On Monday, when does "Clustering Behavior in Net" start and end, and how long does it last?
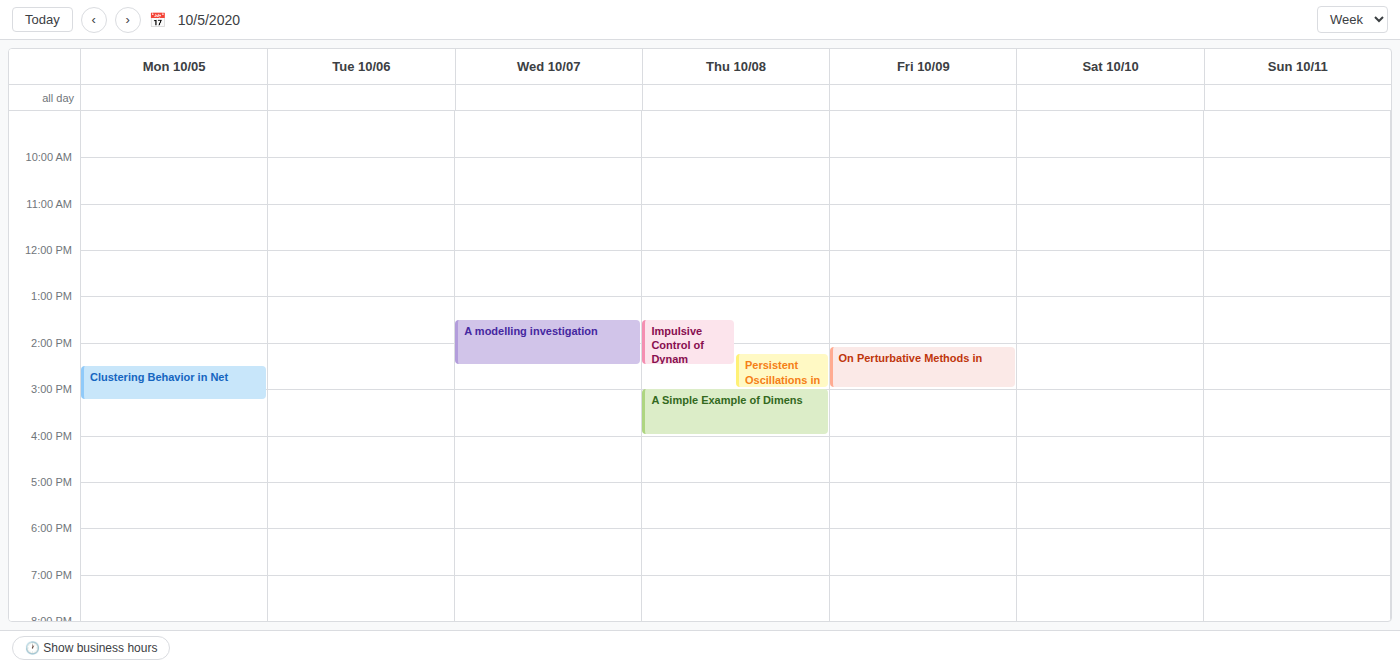
2:30 PM to 3:15 PM, 45 minutes